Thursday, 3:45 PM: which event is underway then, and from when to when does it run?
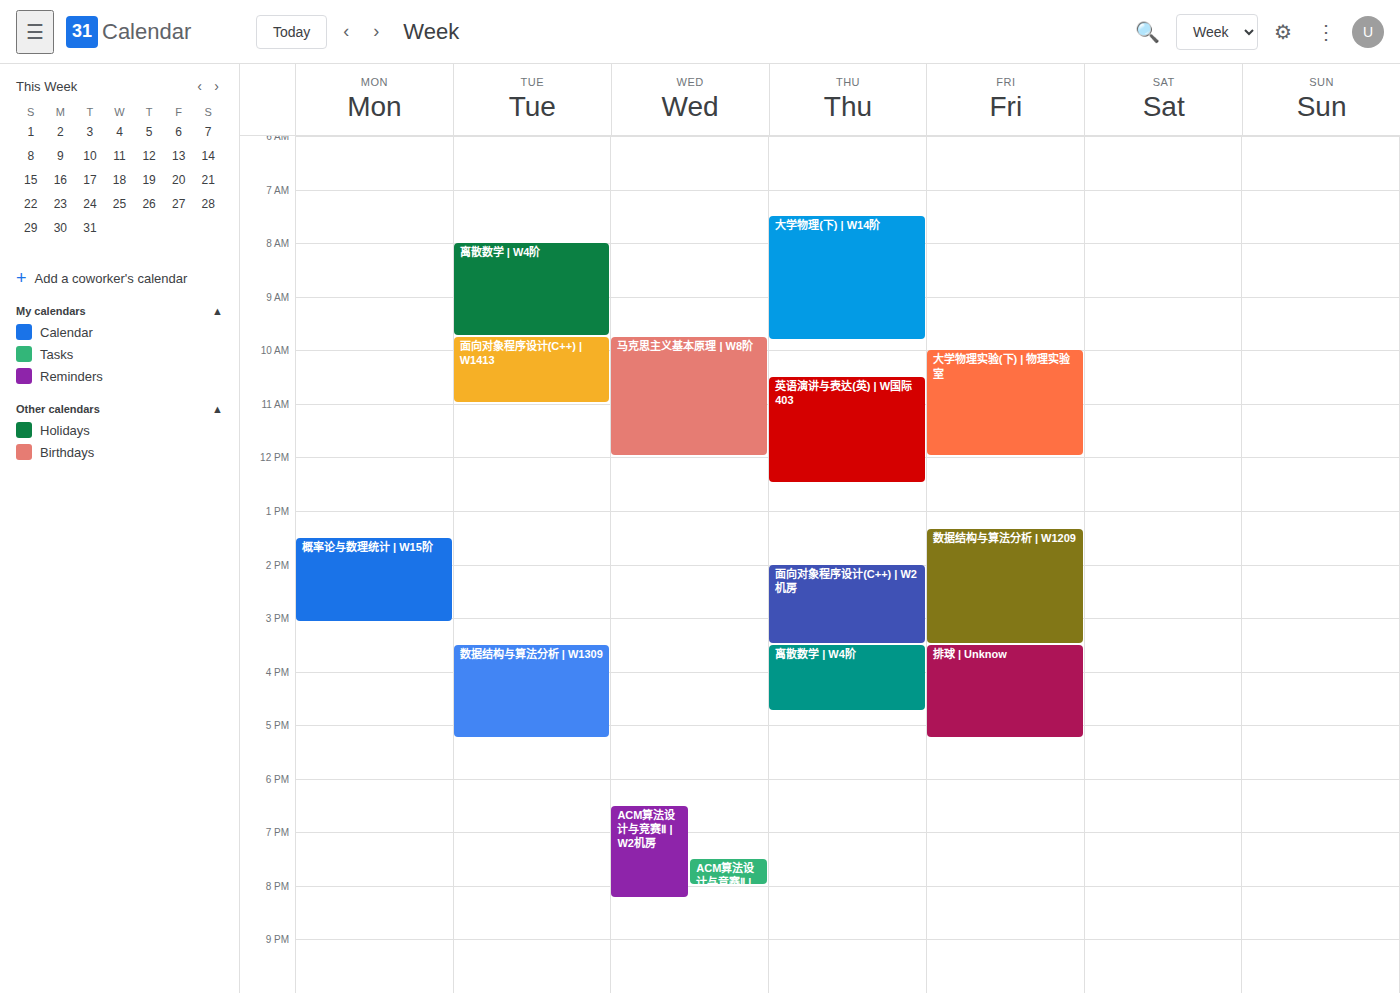
"离散数学 | W4阶", 3:30 PM to 4:45 PM